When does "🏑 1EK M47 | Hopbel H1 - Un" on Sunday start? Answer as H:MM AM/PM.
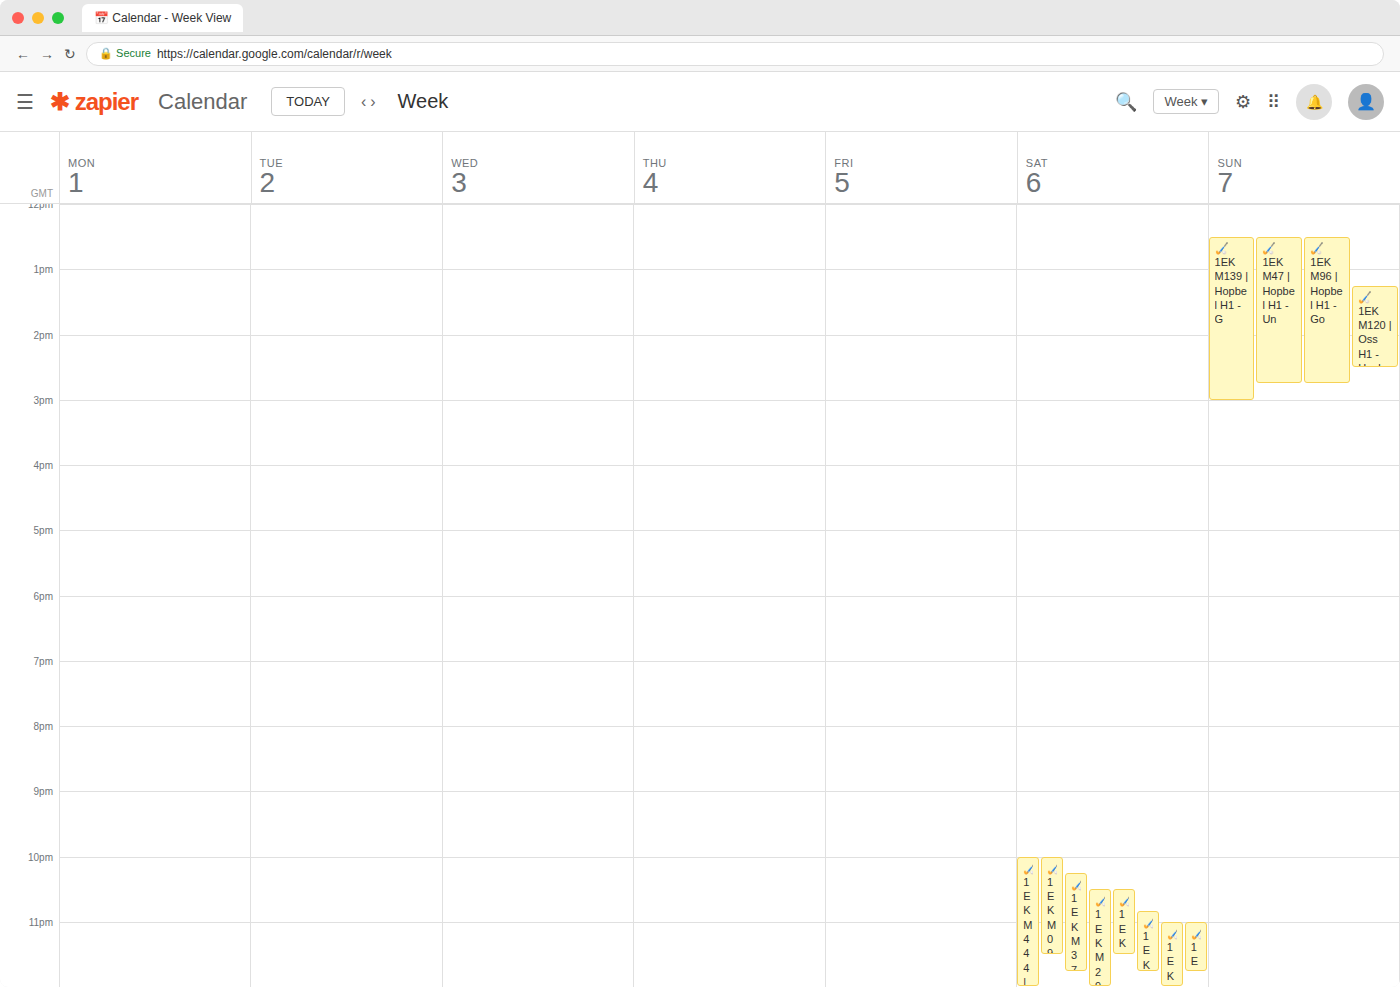
12:30 PM